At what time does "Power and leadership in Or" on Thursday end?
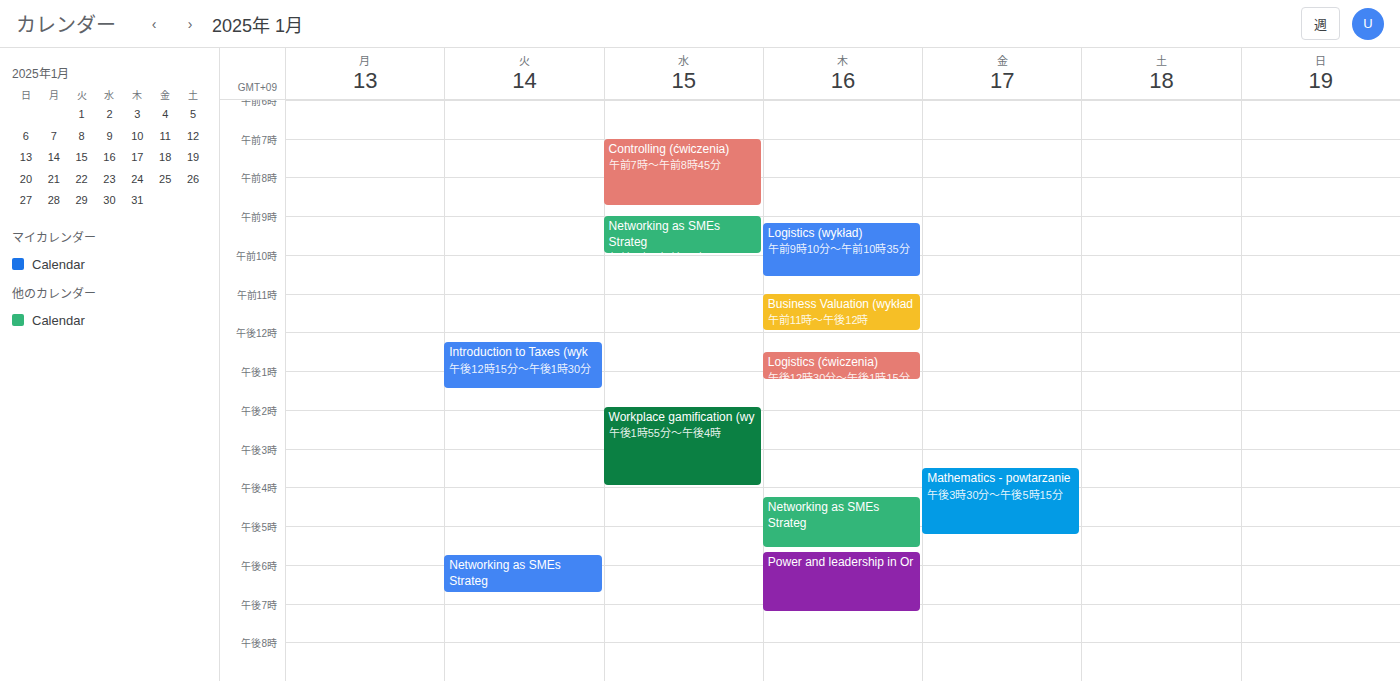
7:15 PM